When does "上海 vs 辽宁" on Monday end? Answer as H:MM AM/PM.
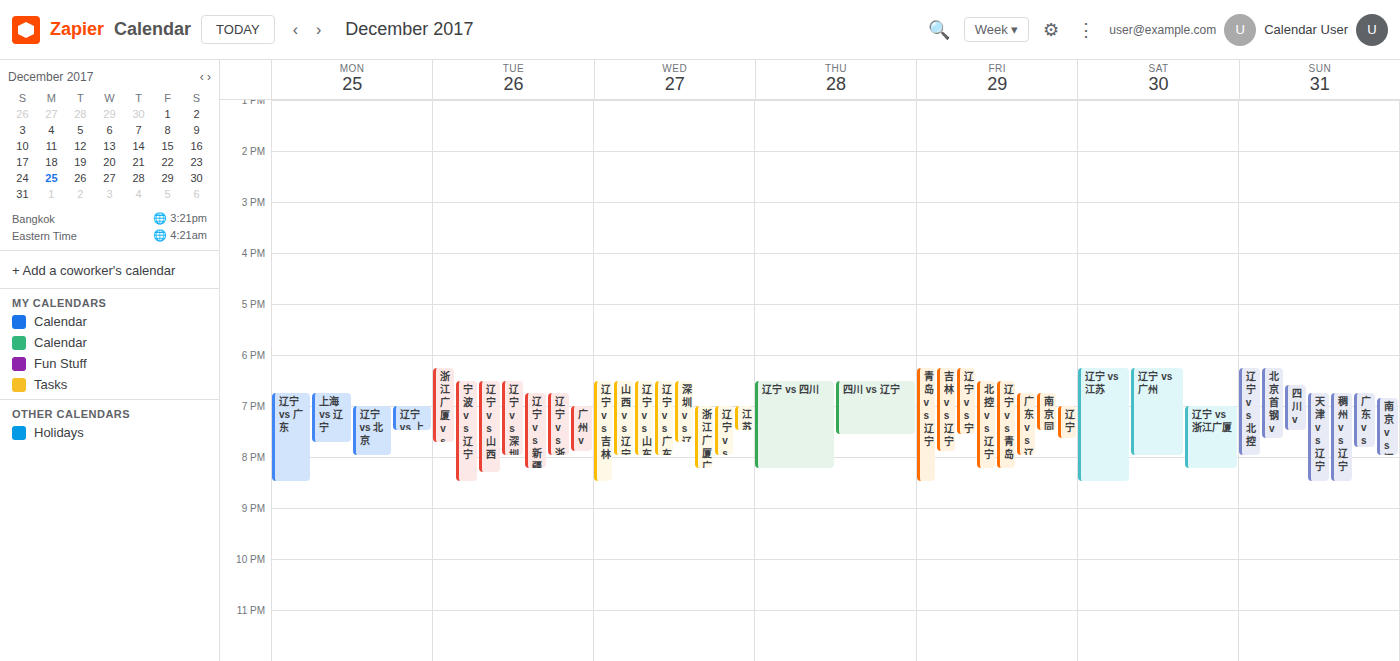
7:45 PM